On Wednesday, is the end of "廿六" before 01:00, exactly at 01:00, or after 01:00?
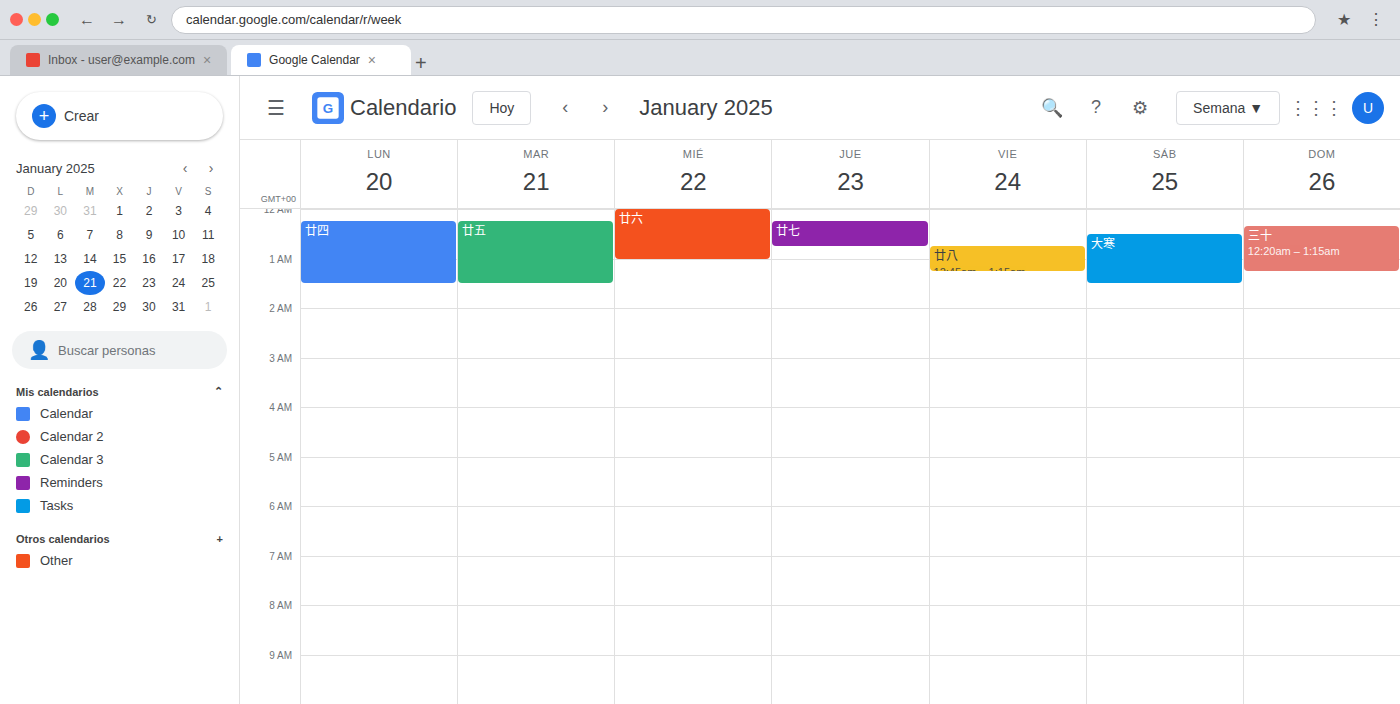
01:00 -- exactly at 01:00, on the 01:00 line.